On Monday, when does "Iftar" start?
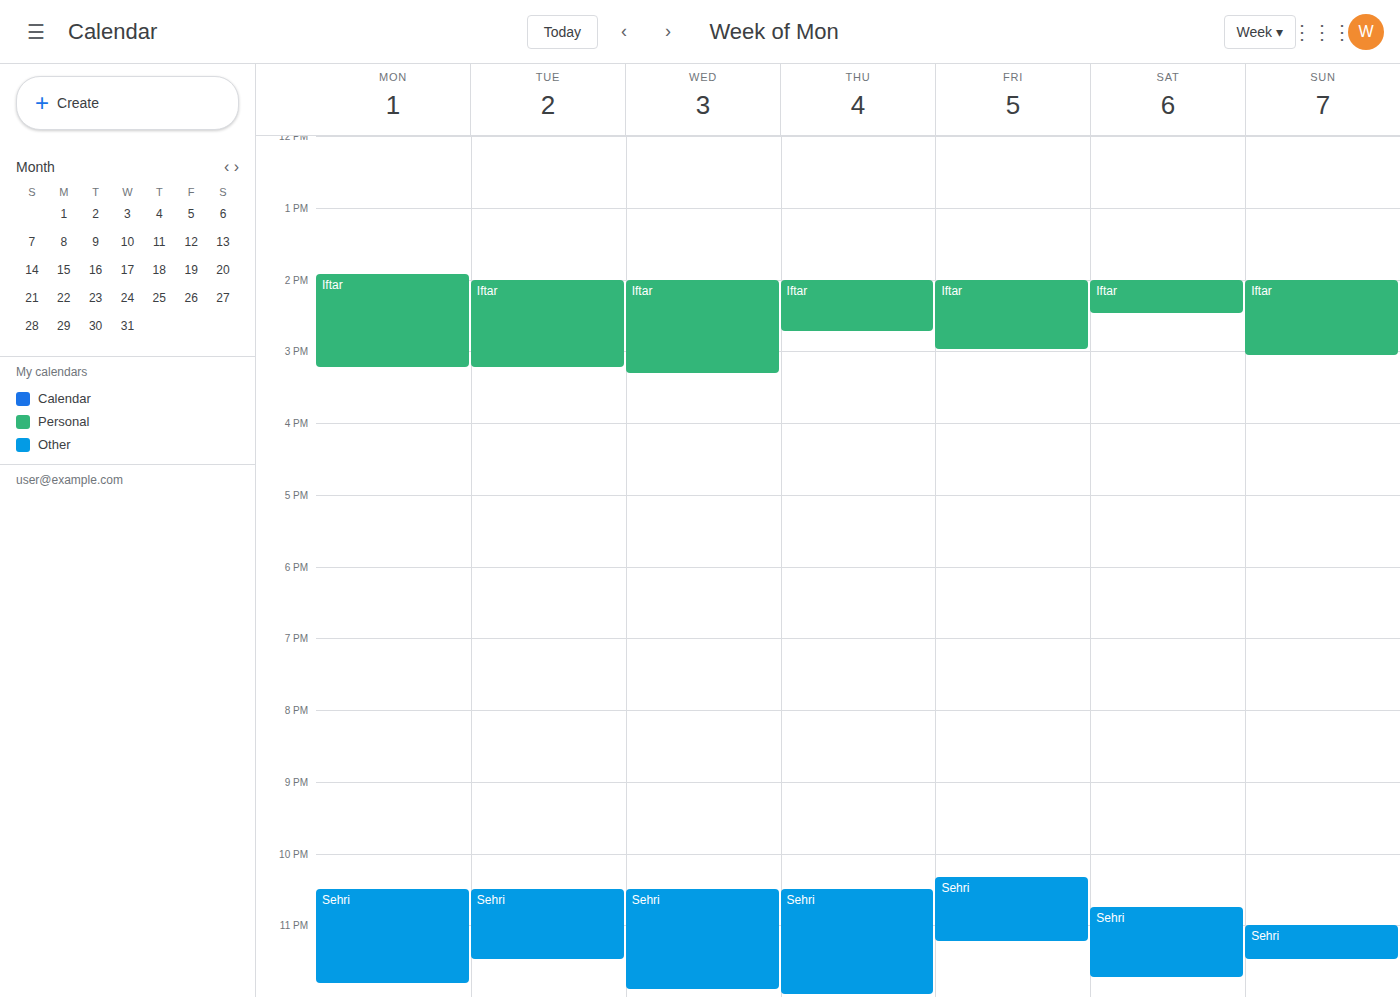
13:55